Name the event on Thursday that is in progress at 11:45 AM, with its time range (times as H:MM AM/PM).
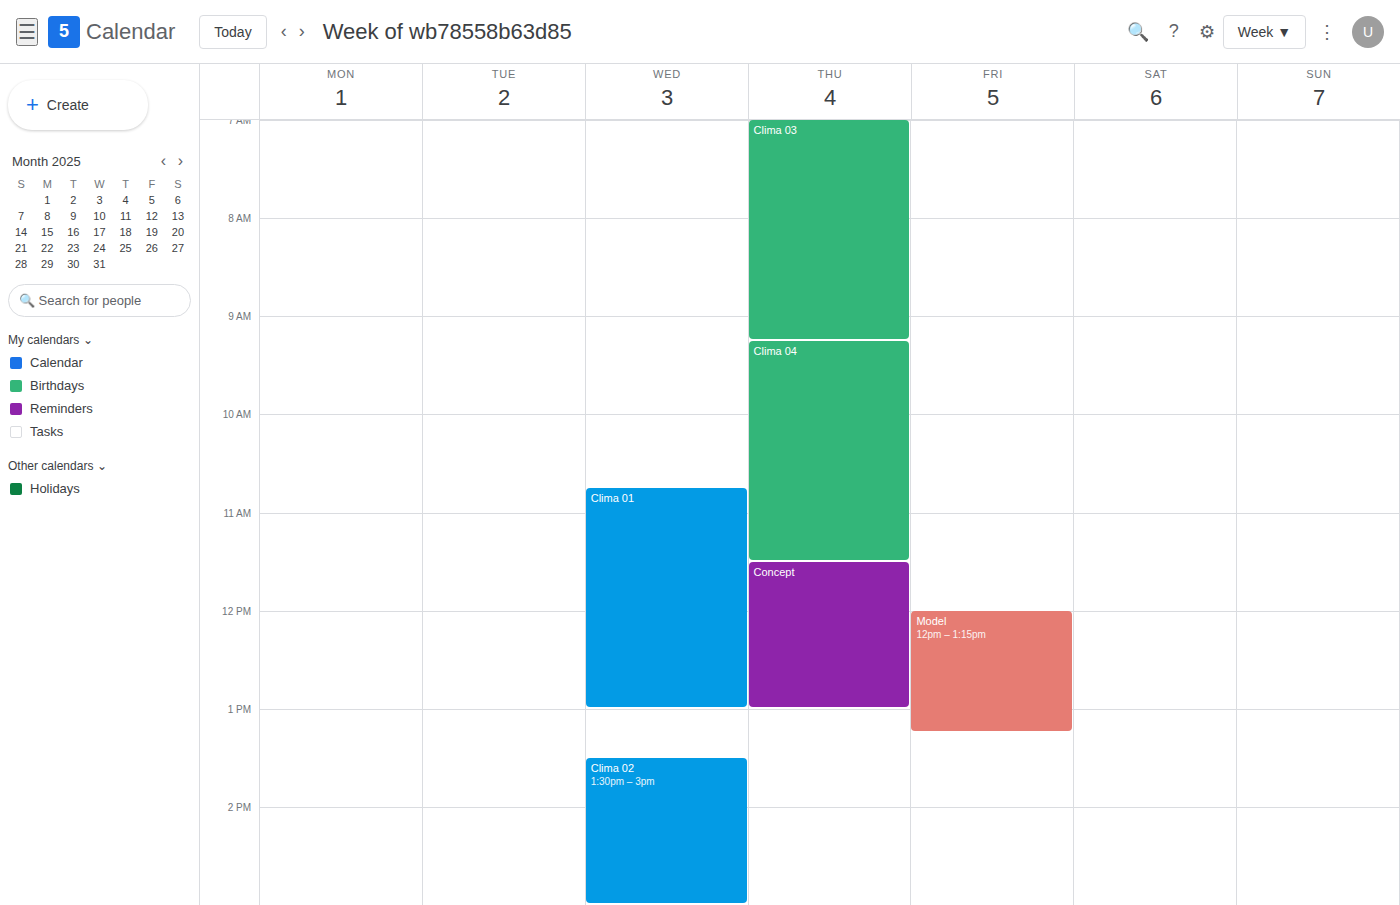
"Concept", 11:30 AM to 1:00 PM